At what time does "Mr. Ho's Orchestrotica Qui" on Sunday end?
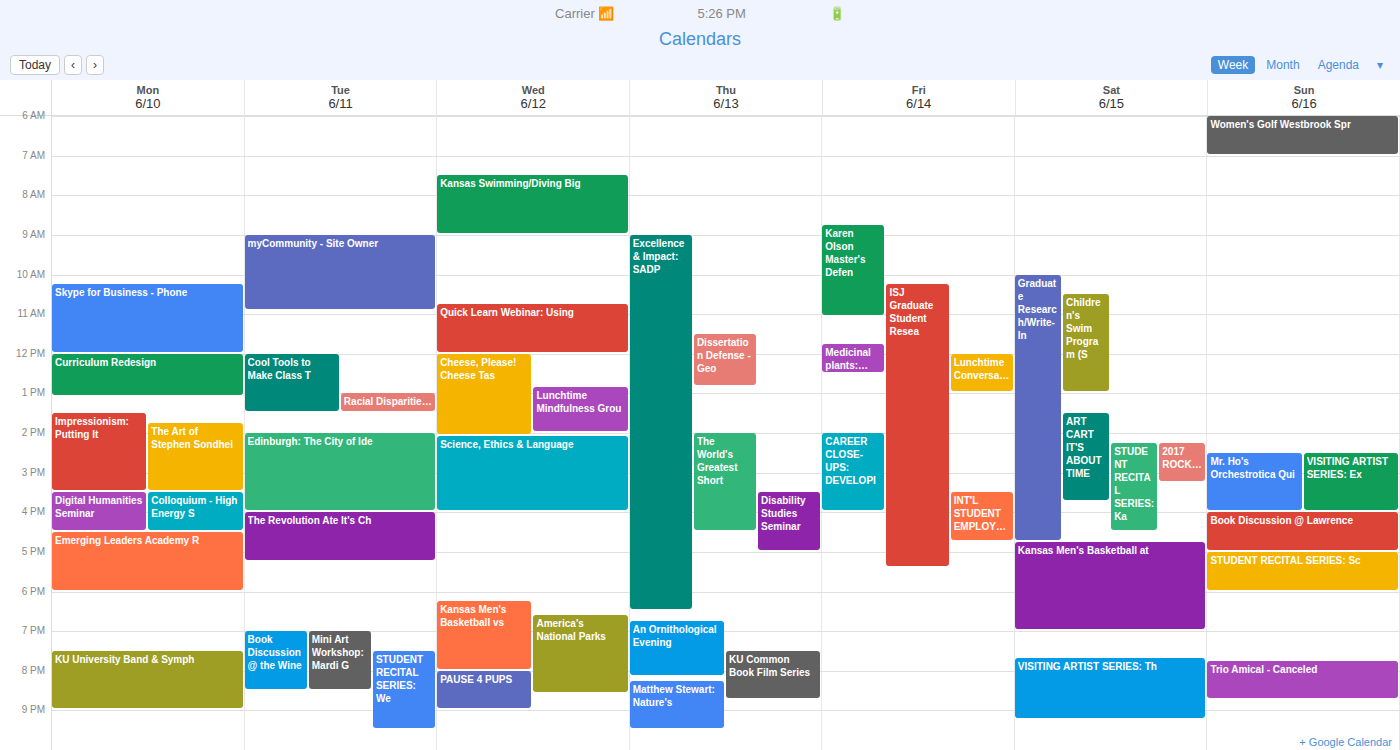
4:00 PM